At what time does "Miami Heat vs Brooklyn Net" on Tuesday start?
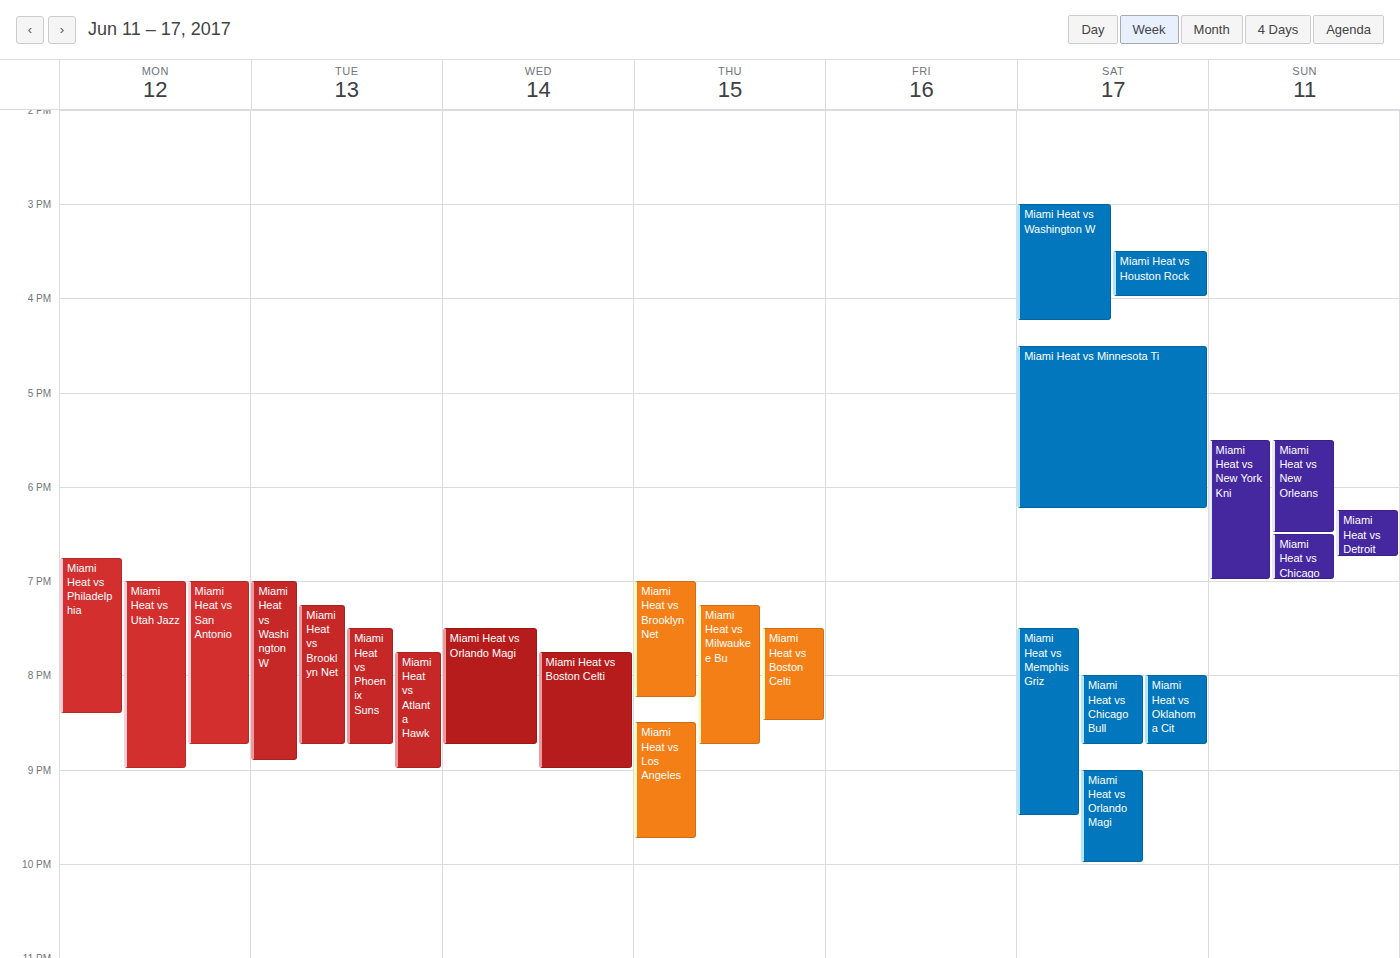
19:15